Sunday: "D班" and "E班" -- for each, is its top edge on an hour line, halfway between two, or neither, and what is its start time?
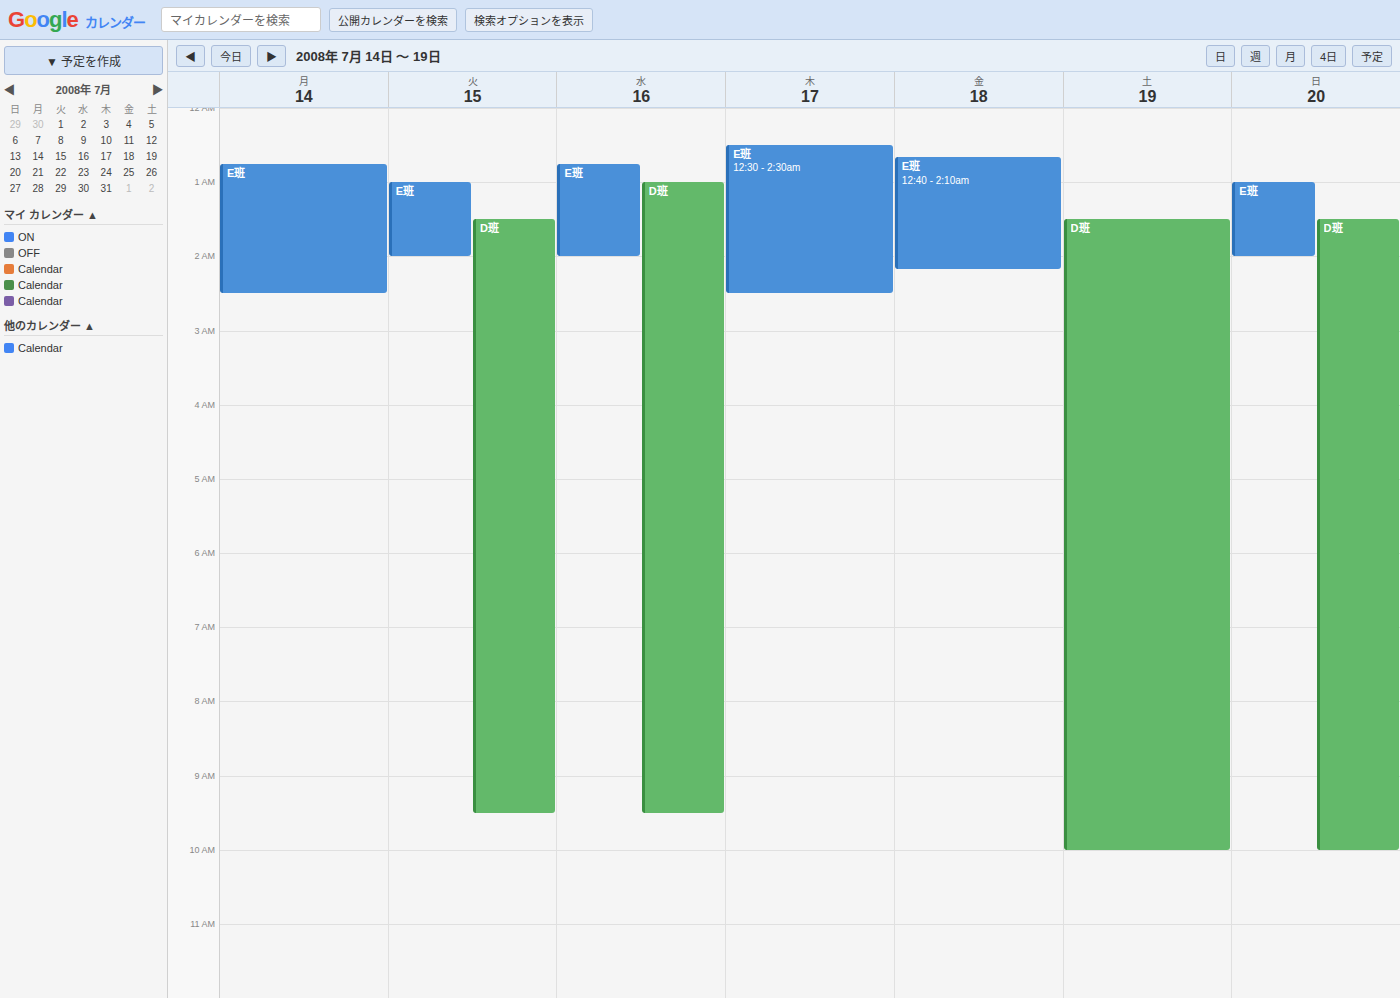
"D班": 1:30 AM, halfway between the 1 AM and 2 AM lines. "E班": 1:00 AM, exactly on the 1 AM line.